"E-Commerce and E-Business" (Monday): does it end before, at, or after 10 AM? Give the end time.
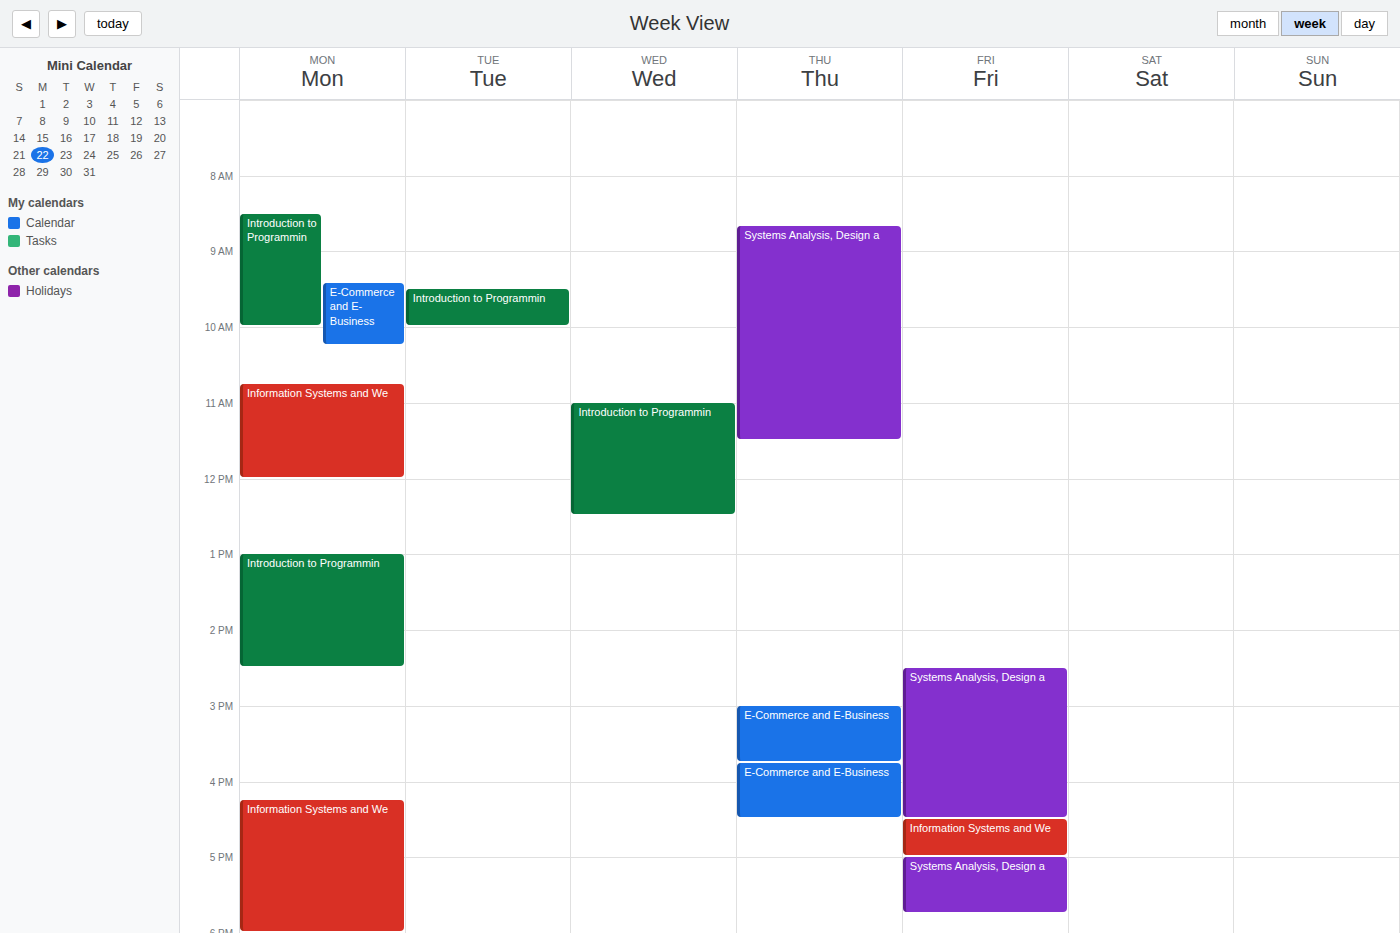
10:15 AM -- after 10 AM, 15 minutes below the 10 AM line.